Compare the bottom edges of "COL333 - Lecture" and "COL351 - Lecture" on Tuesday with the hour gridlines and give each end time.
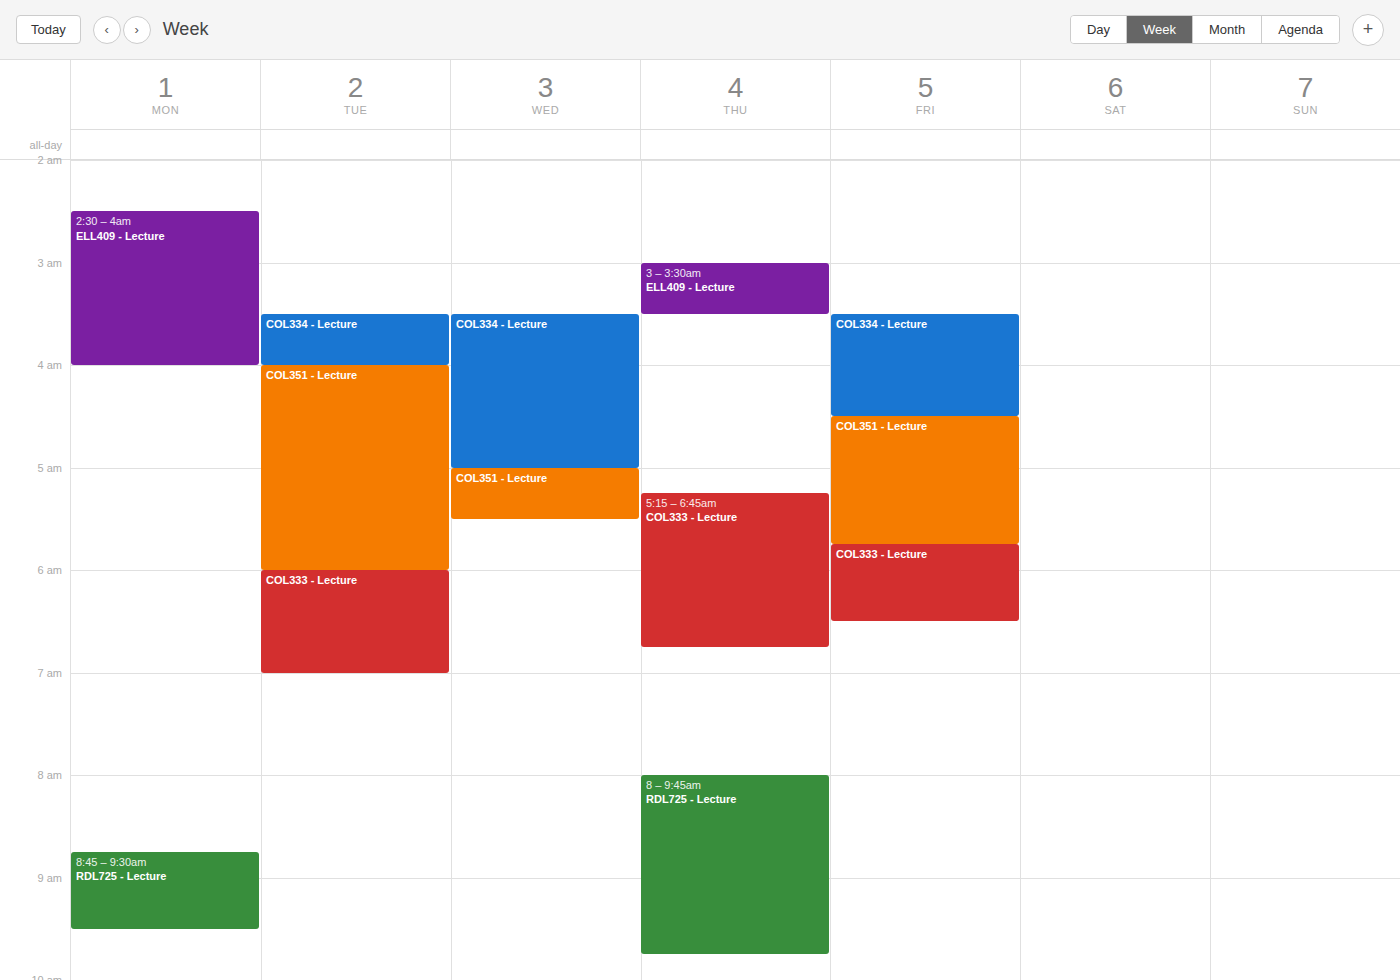
"COL333 - Lecture": 7:00 AM, exactly on the 7 AM line. "COL351 - Lecture": 6:00 AM, exactly on the 6 AM line.